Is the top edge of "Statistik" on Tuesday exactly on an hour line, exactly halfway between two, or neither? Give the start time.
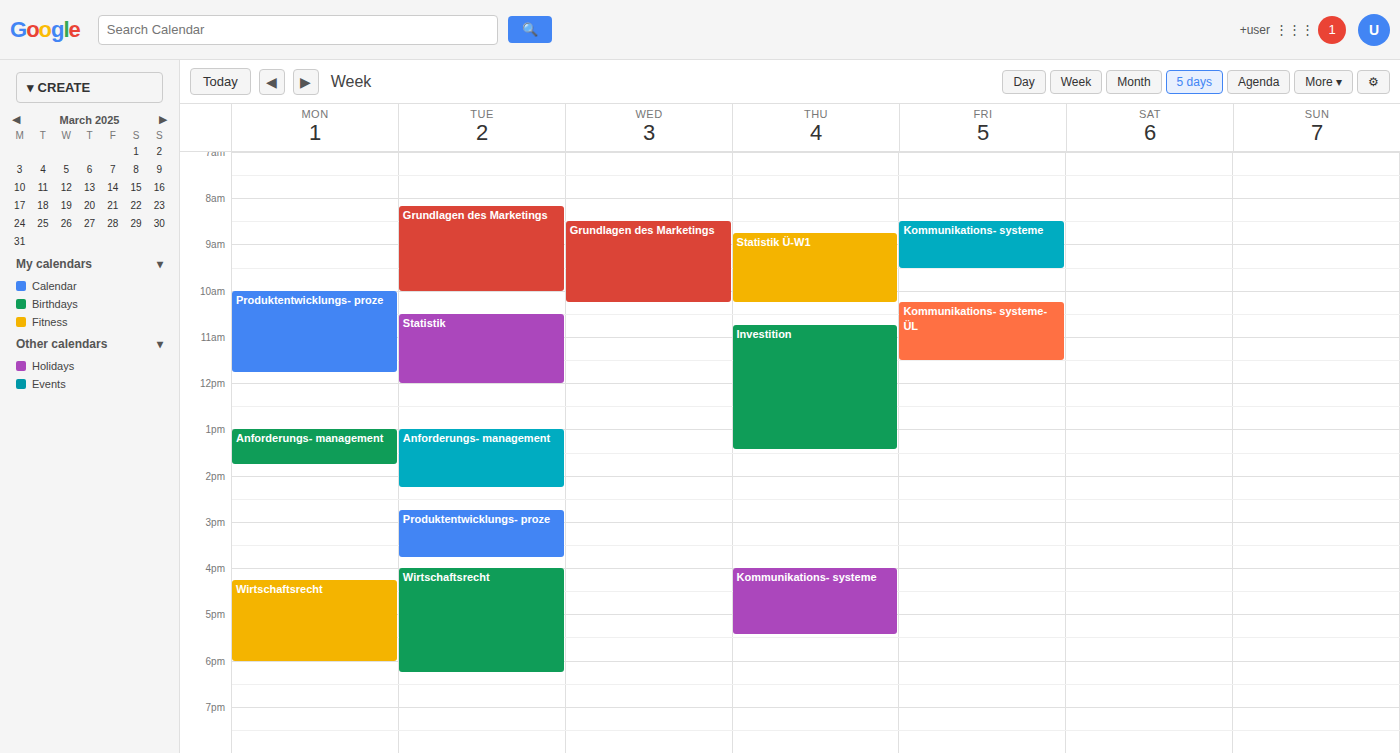
10:30 AM -- halfway between the 10 AM and 11 AM lines.